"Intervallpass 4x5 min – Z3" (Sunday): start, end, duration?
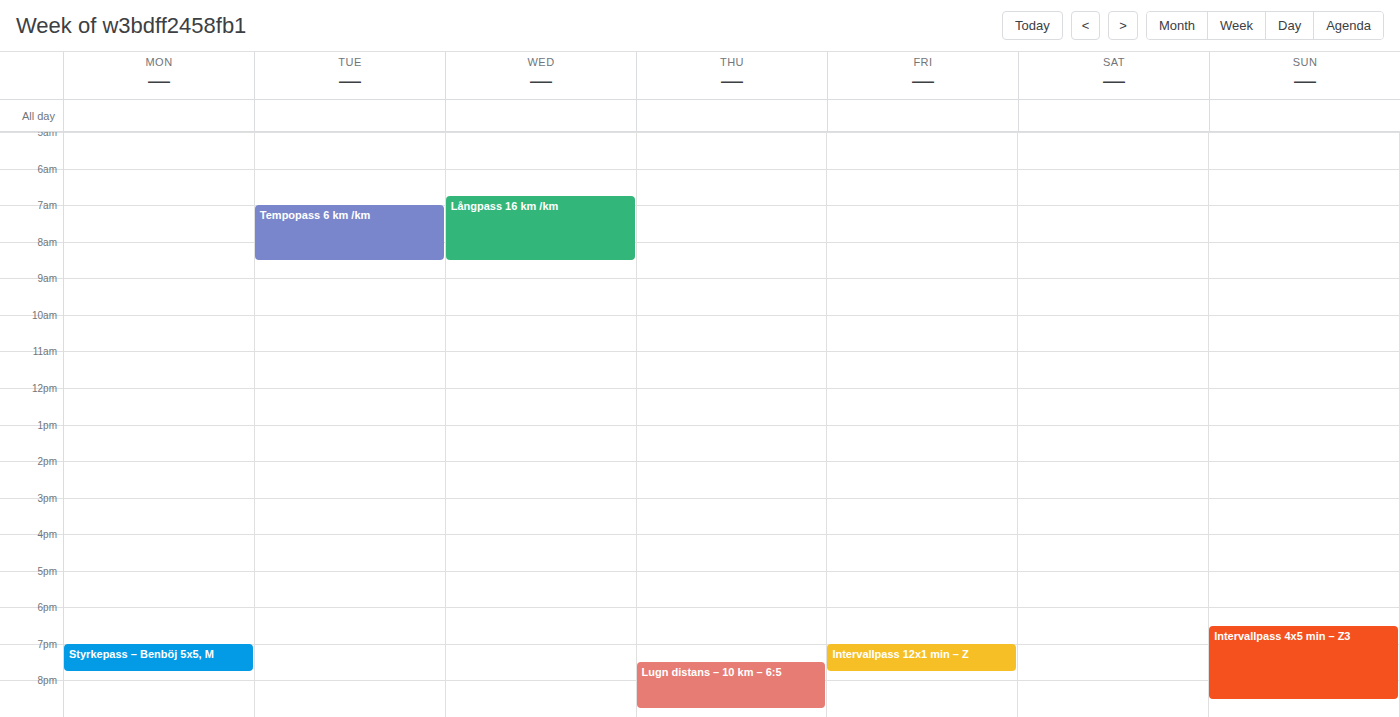
6:30 PM to 8:30 PM, 2 hours